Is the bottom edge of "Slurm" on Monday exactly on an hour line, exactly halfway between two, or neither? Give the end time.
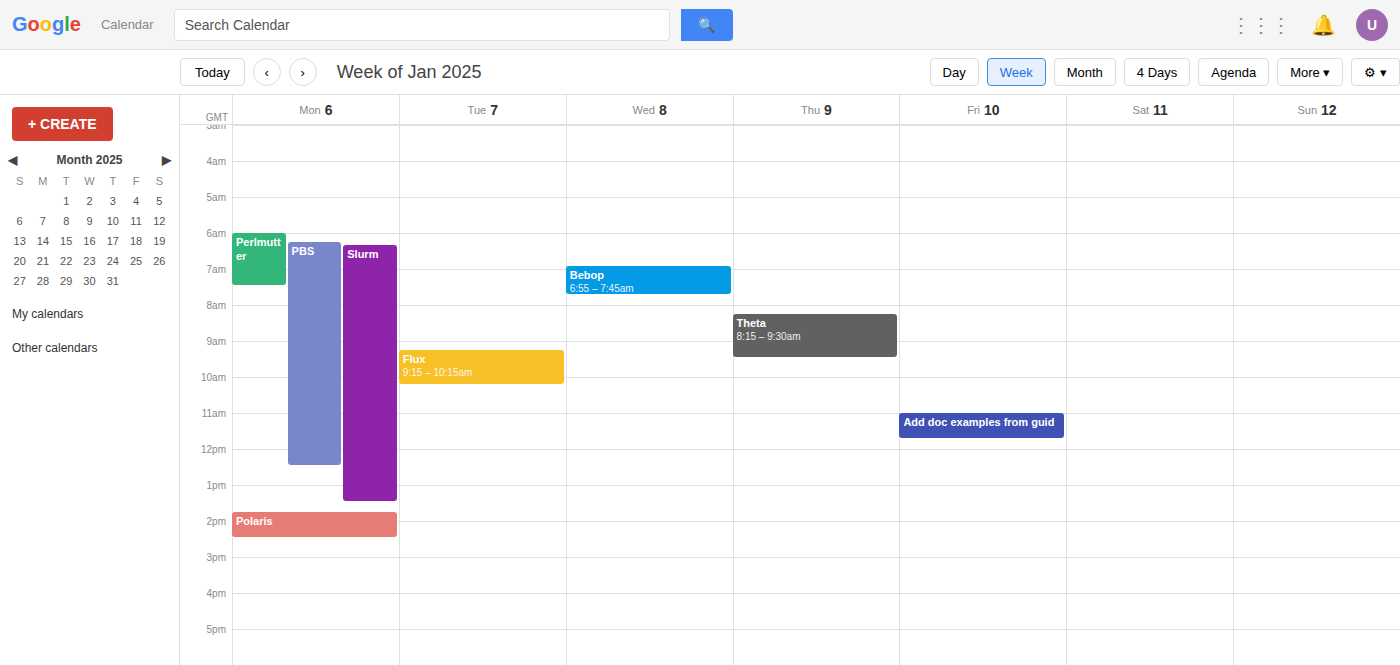
1:30 PM -- halfway between the 1 PM and 2 PM lines.